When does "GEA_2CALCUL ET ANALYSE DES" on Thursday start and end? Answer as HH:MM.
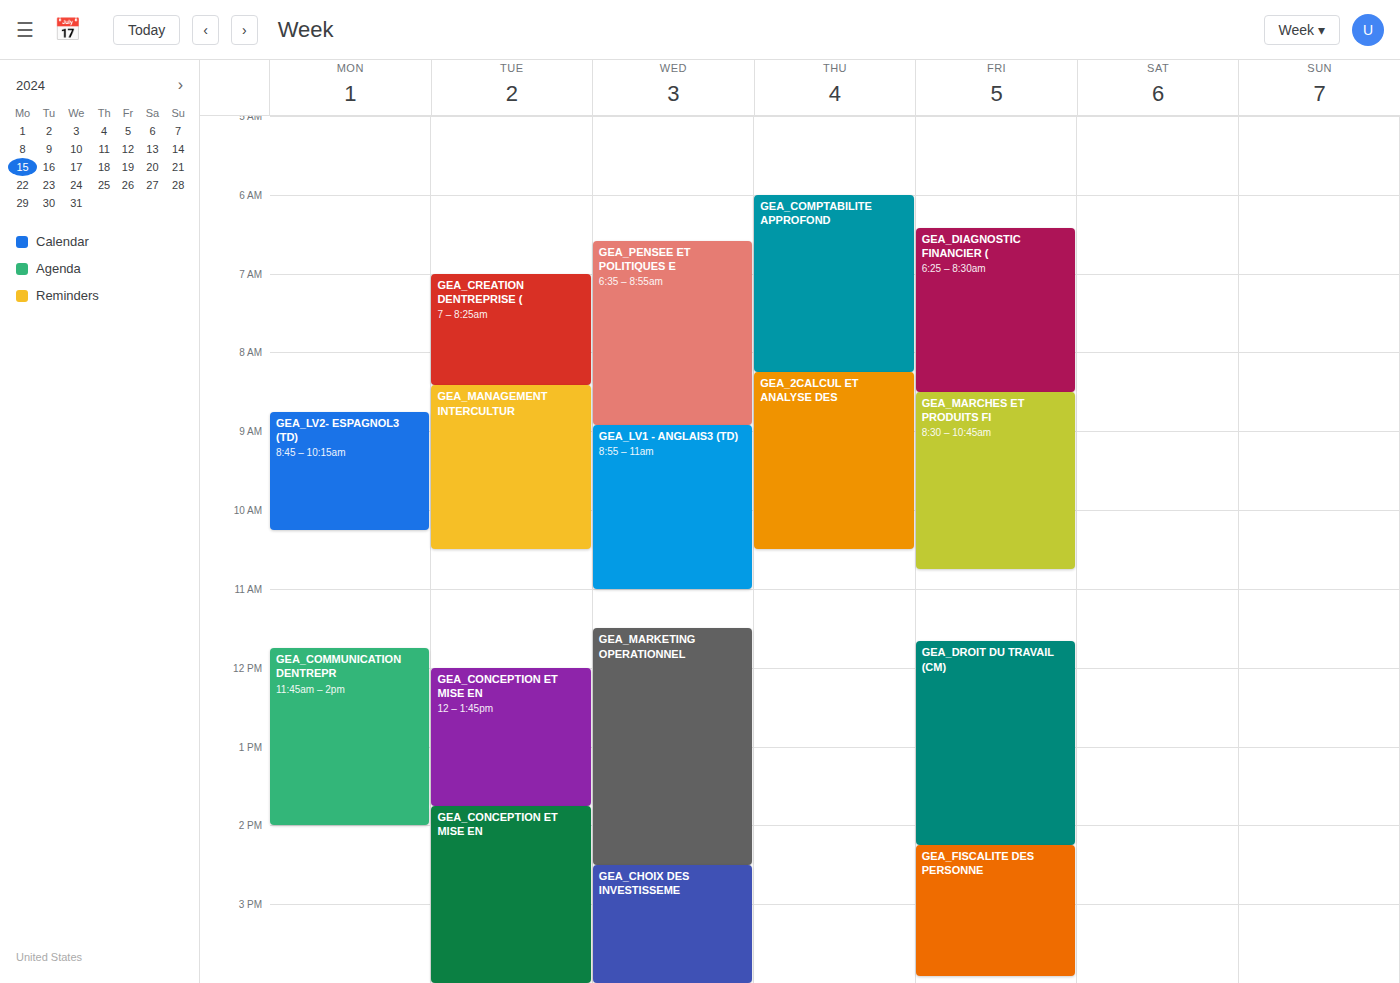
08:15 to 10:30